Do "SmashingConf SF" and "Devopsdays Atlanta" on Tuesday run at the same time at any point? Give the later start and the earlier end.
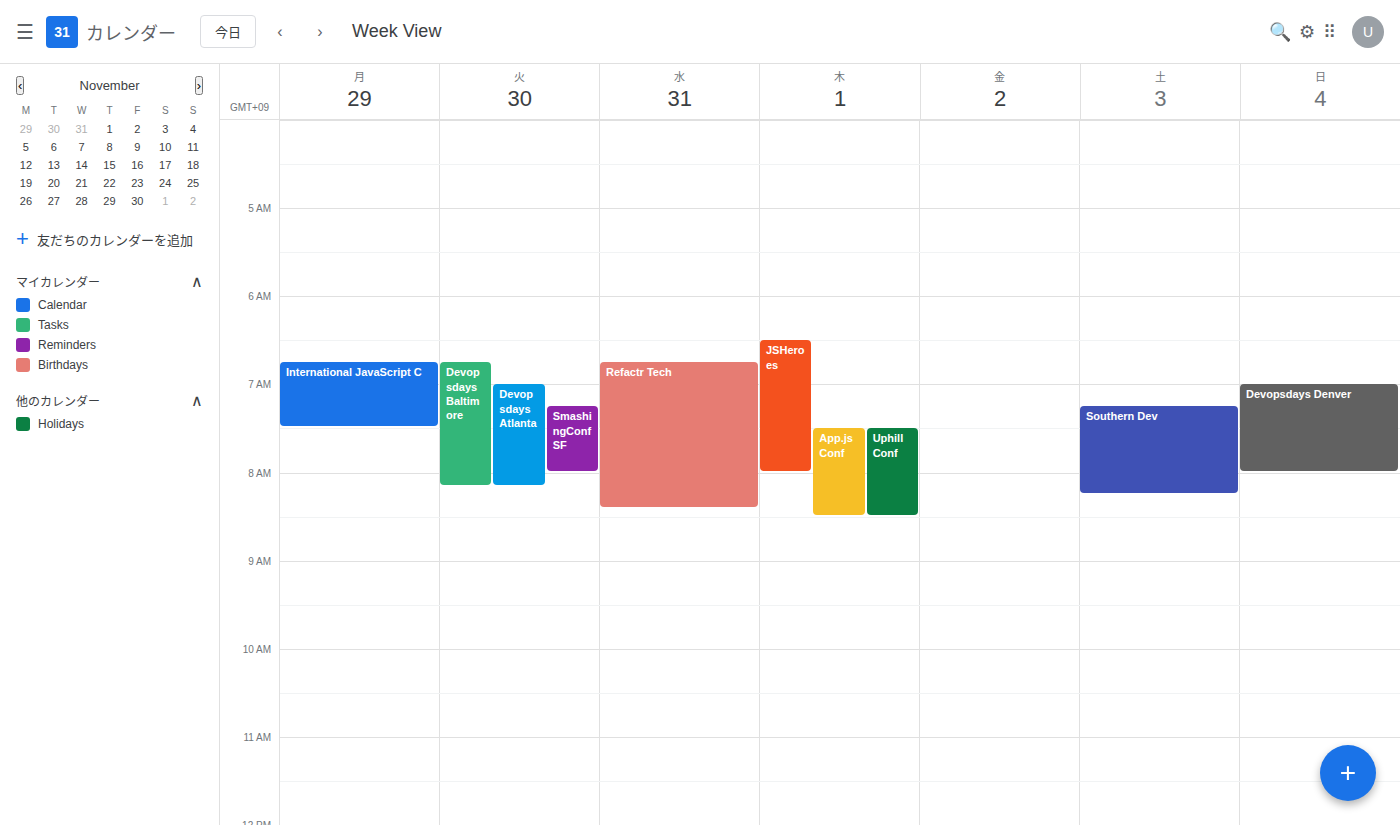
"SmashingConf SF" runs 7:15 AM to 8:00 AM, inside "Devopsdays Atlanta" -- they overlap.